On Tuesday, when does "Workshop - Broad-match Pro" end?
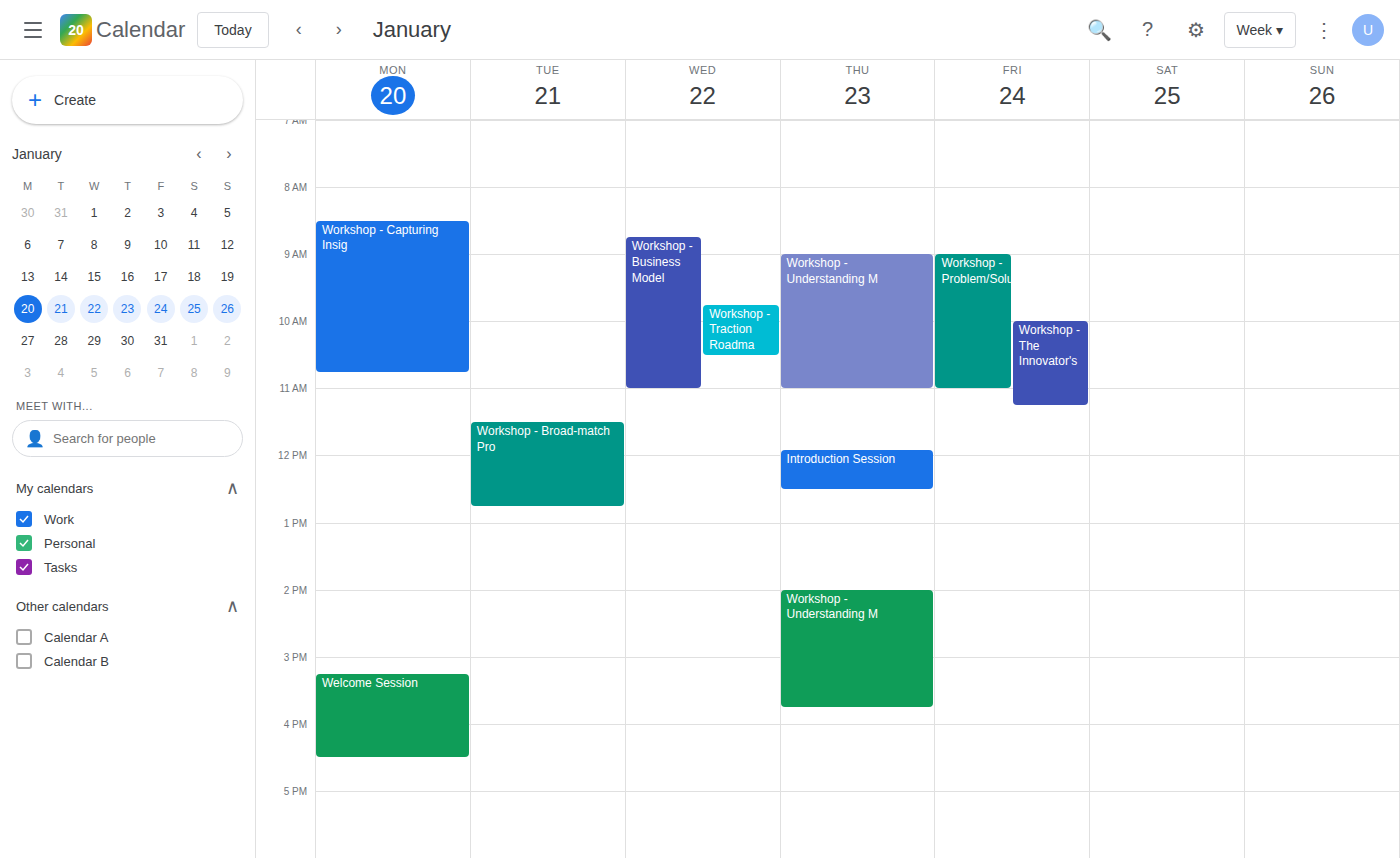
12:45 PM